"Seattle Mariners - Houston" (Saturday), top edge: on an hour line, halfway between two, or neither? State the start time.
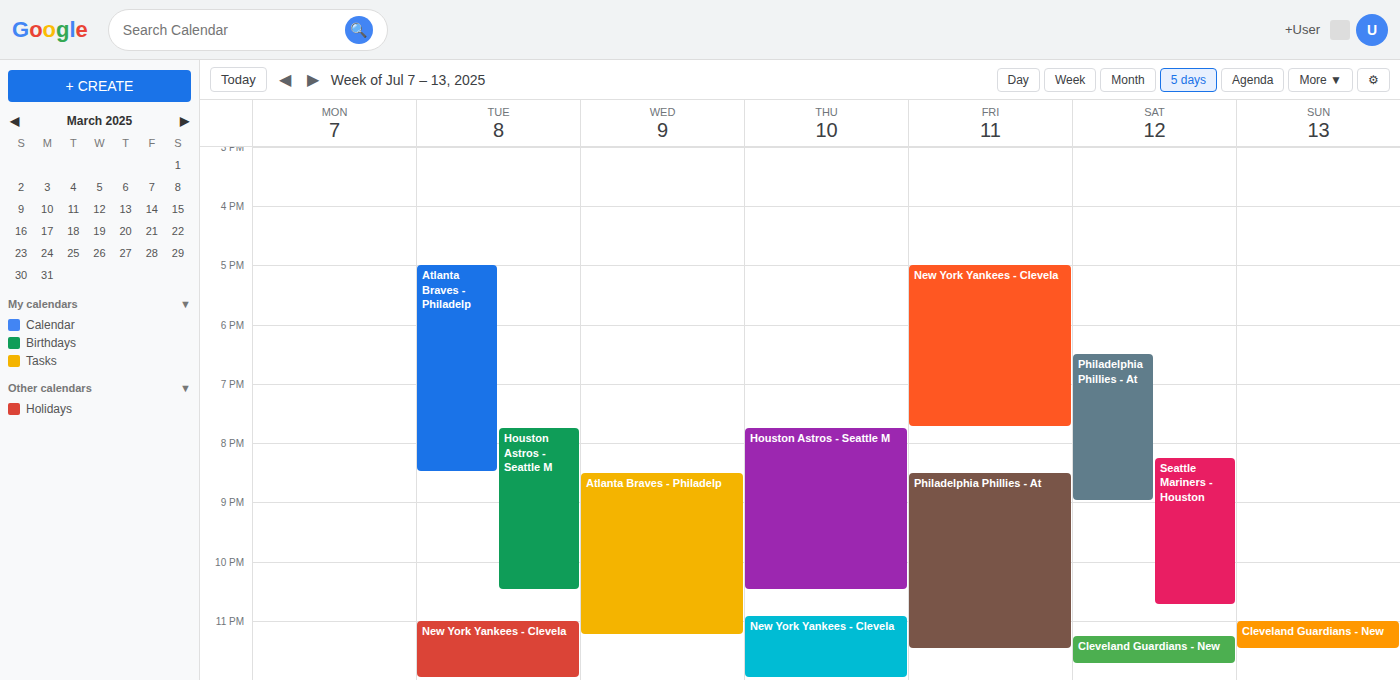
8:15 PM -- neither: a quarter of the way from the 8 PM line to the 9 PM line.